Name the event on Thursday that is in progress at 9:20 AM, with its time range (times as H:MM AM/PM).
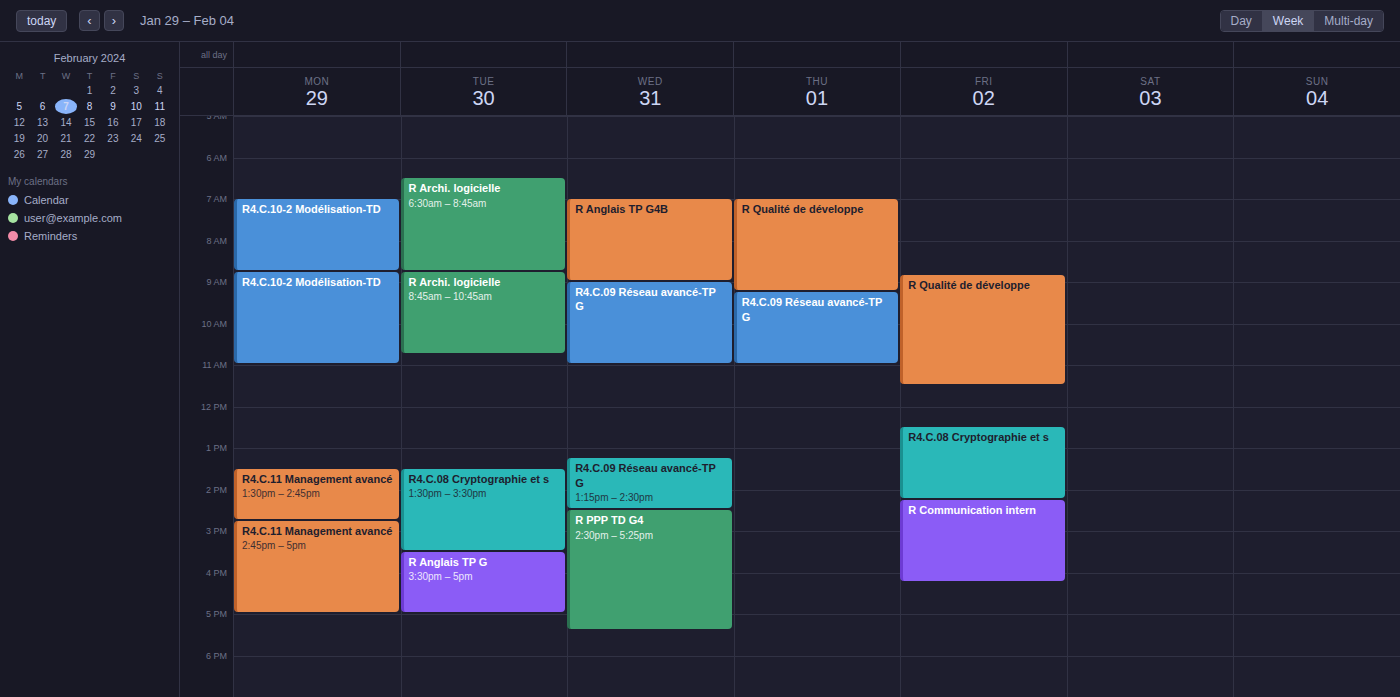
"R4.C.09 Réseau avancé-TP G", 9:15 AM to 11:00 AM